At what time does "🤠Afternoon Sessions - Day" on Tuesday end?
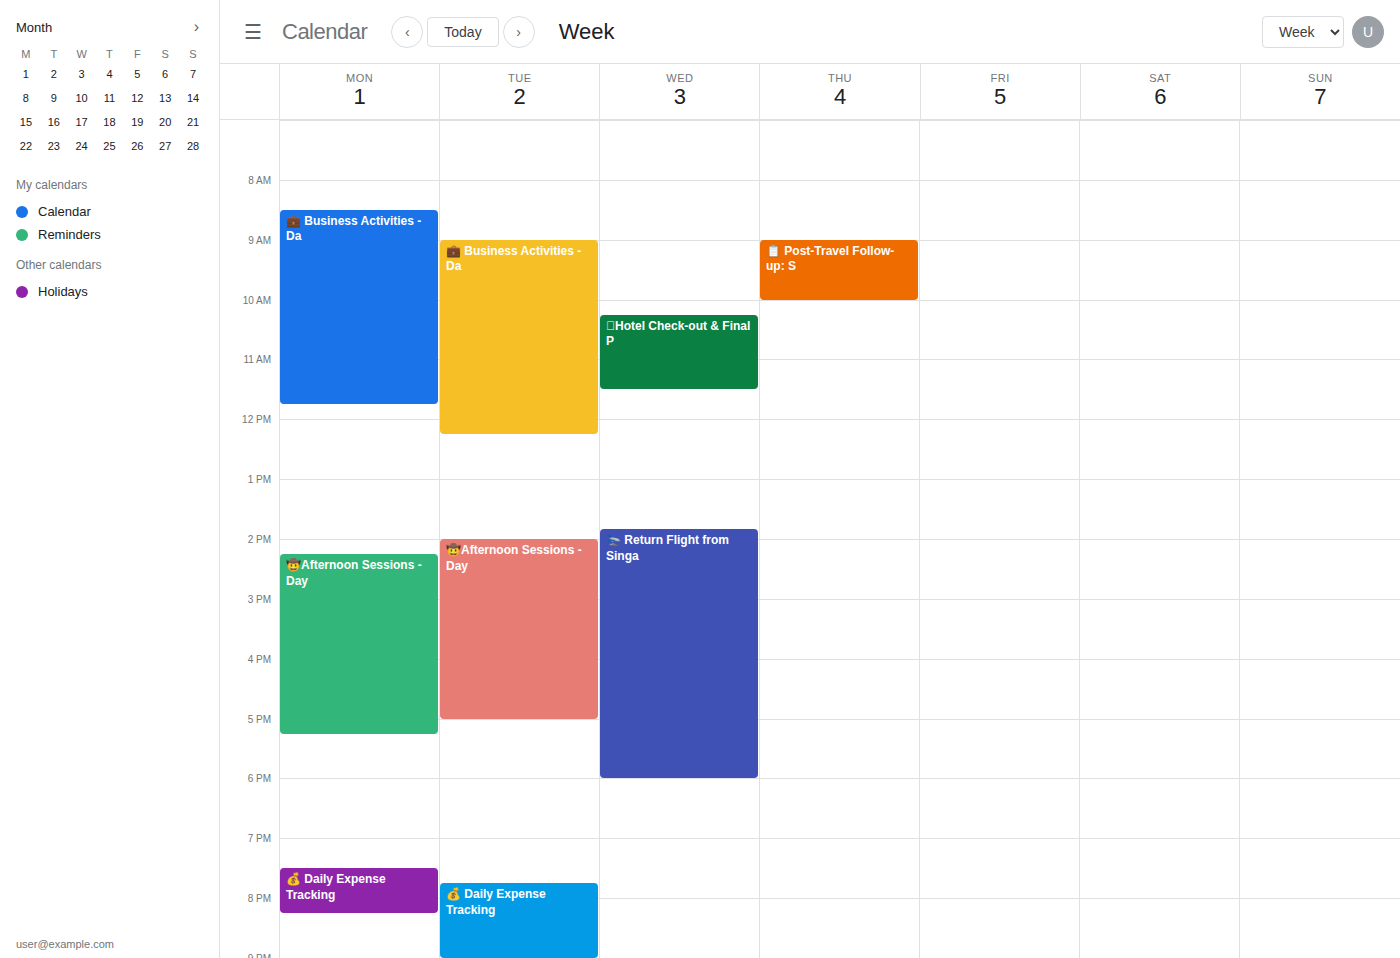
5:00 PM